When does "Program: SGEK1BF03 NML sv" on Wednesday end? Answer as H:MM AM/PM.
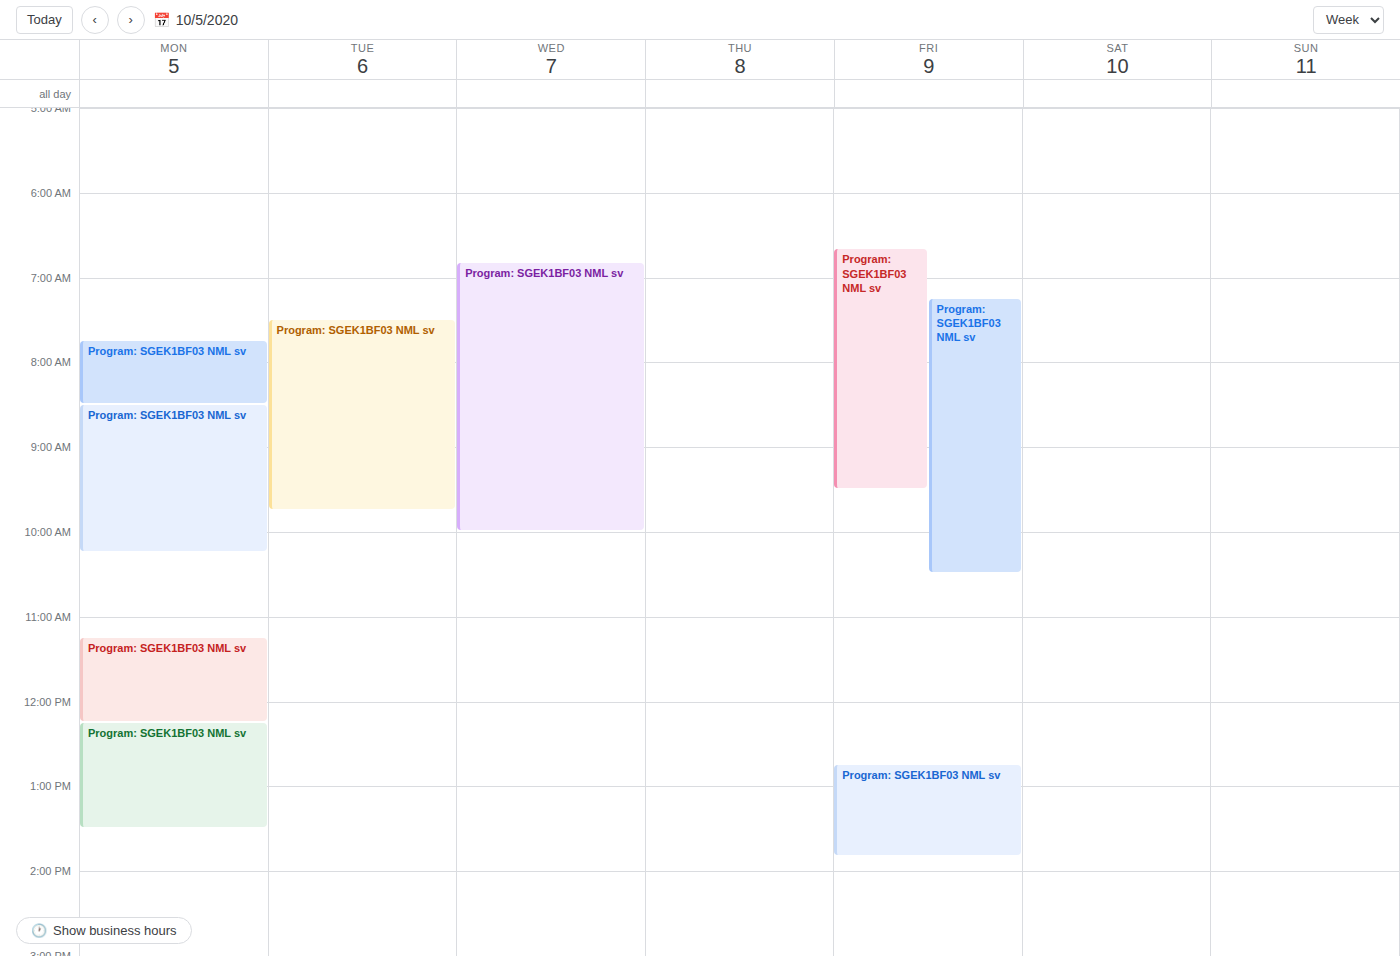
10:00 AM